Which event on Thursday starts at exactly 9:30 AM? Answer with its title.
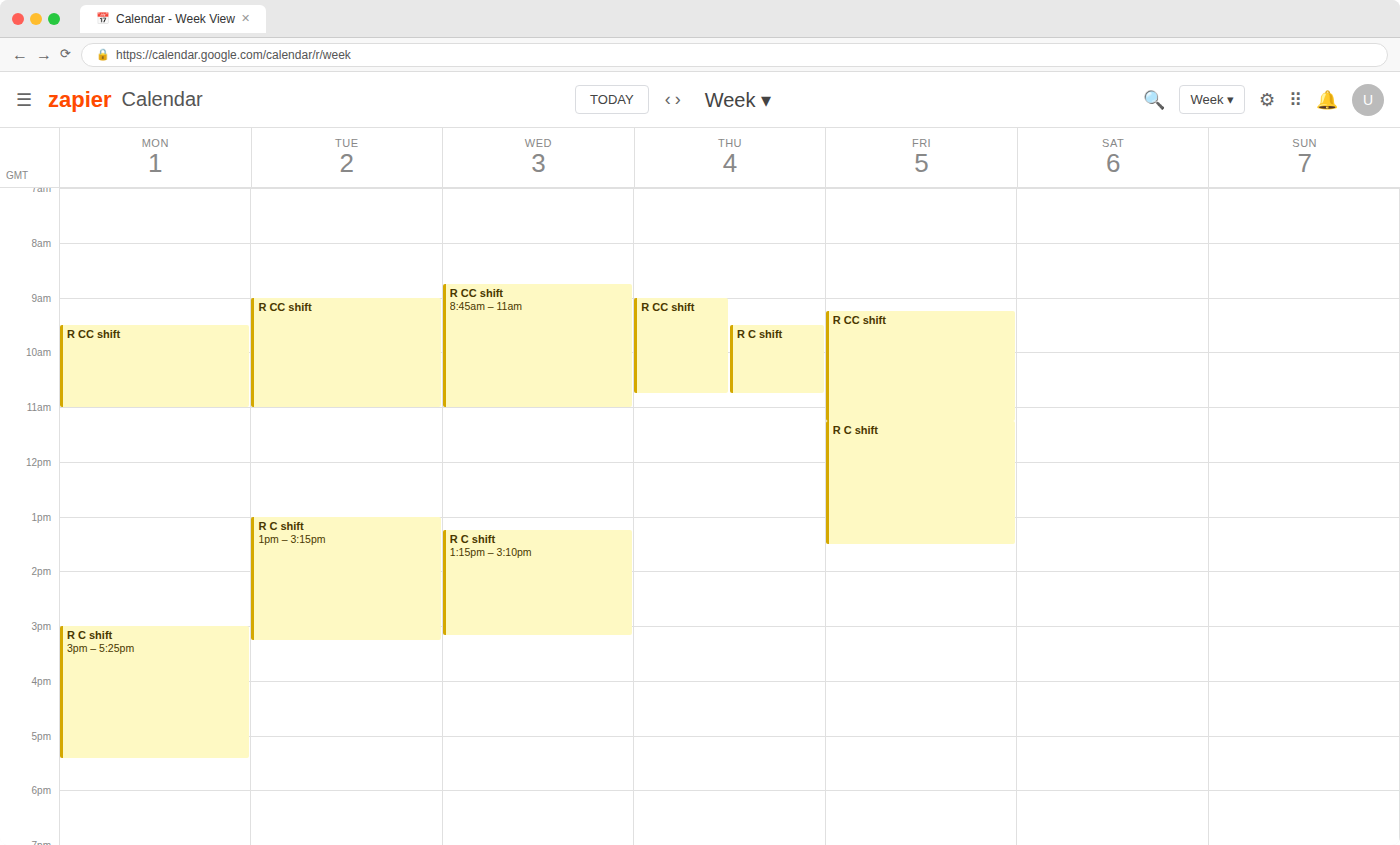
"R C shift"